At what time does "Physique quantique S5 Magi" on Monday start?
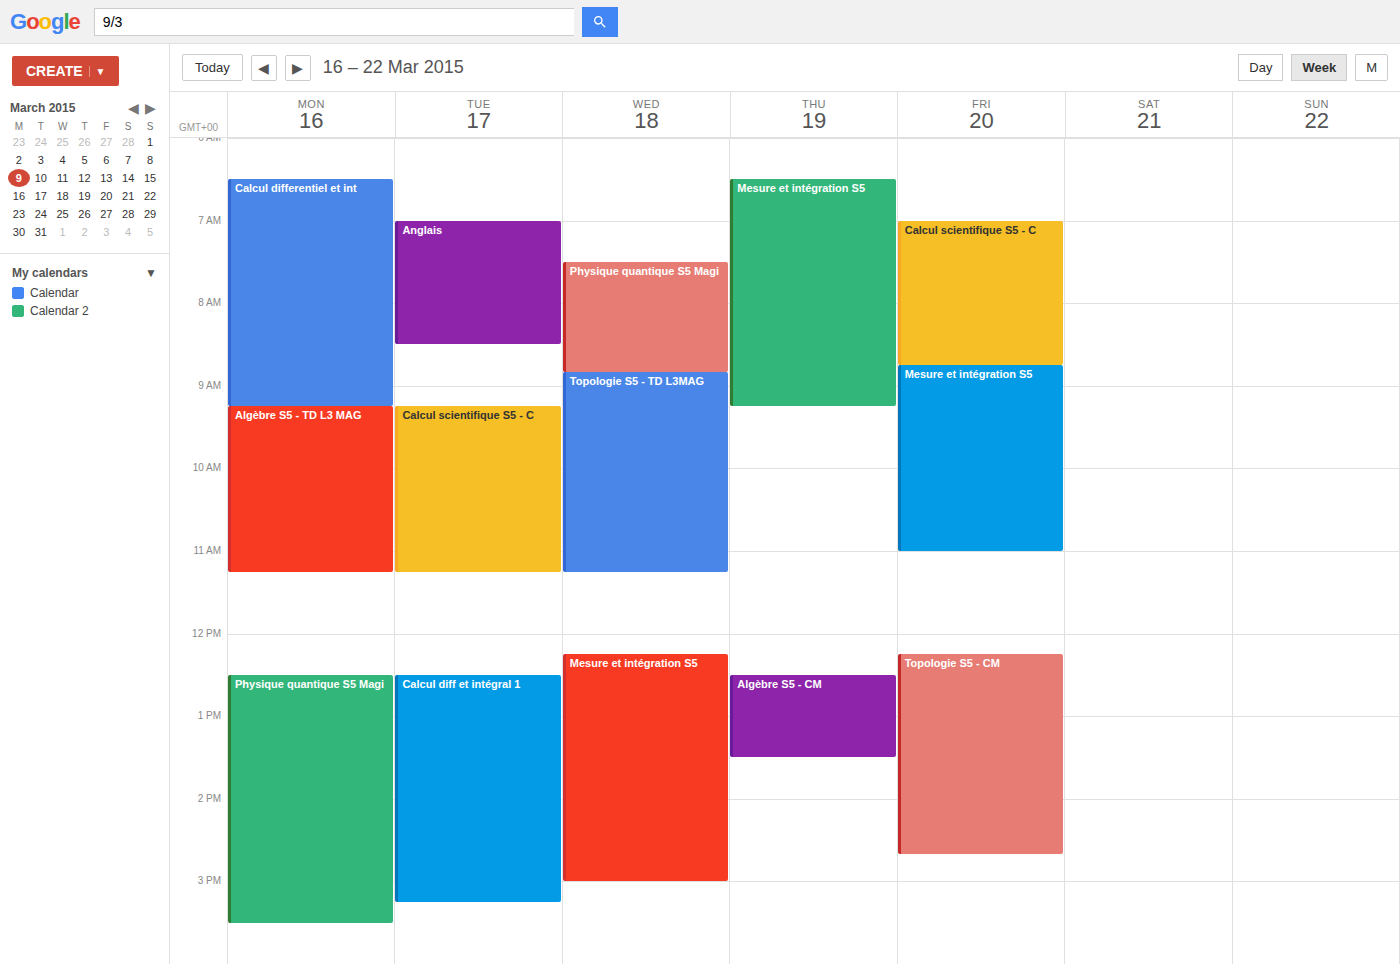
12:30 PM